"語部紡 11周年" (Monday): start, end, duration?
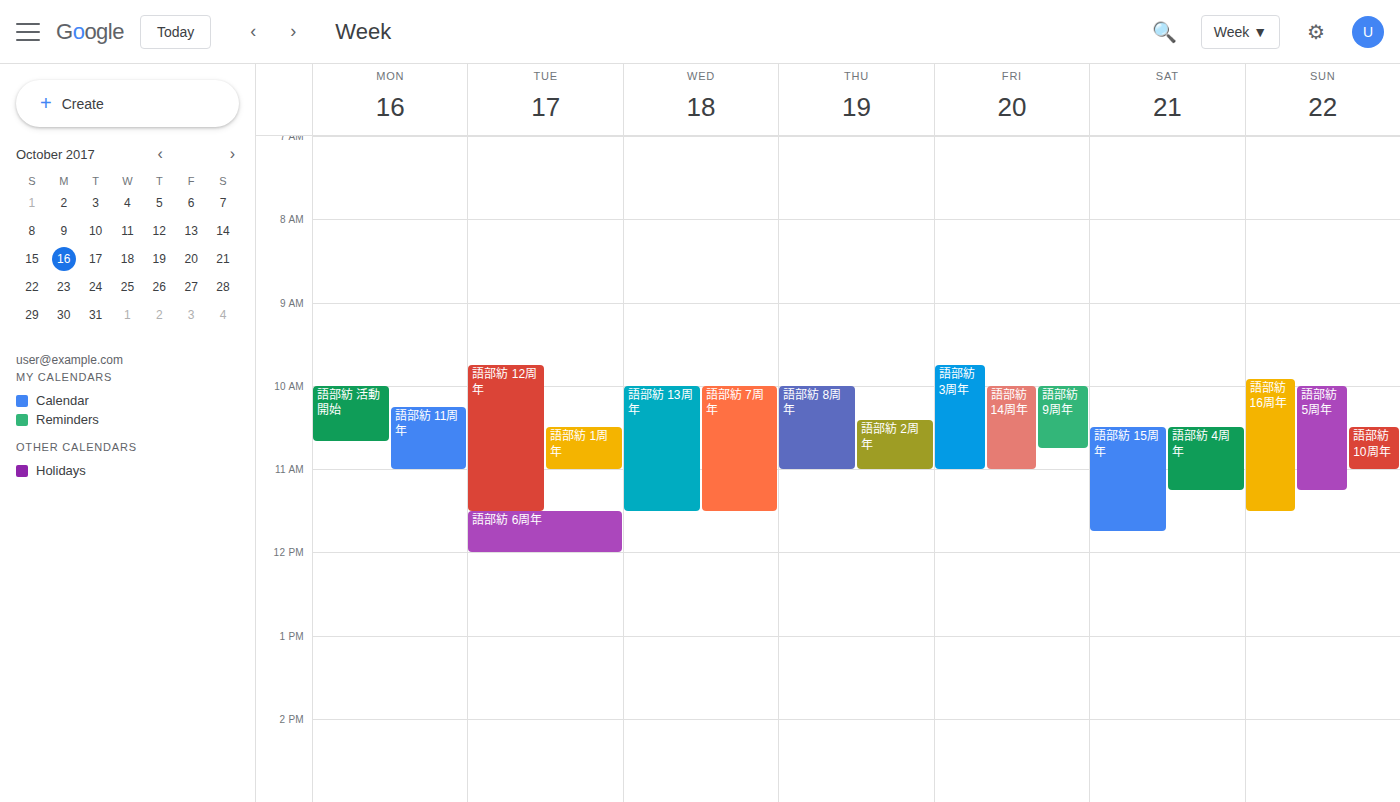
10:15 AM to 11:00 AM, 45 minutes